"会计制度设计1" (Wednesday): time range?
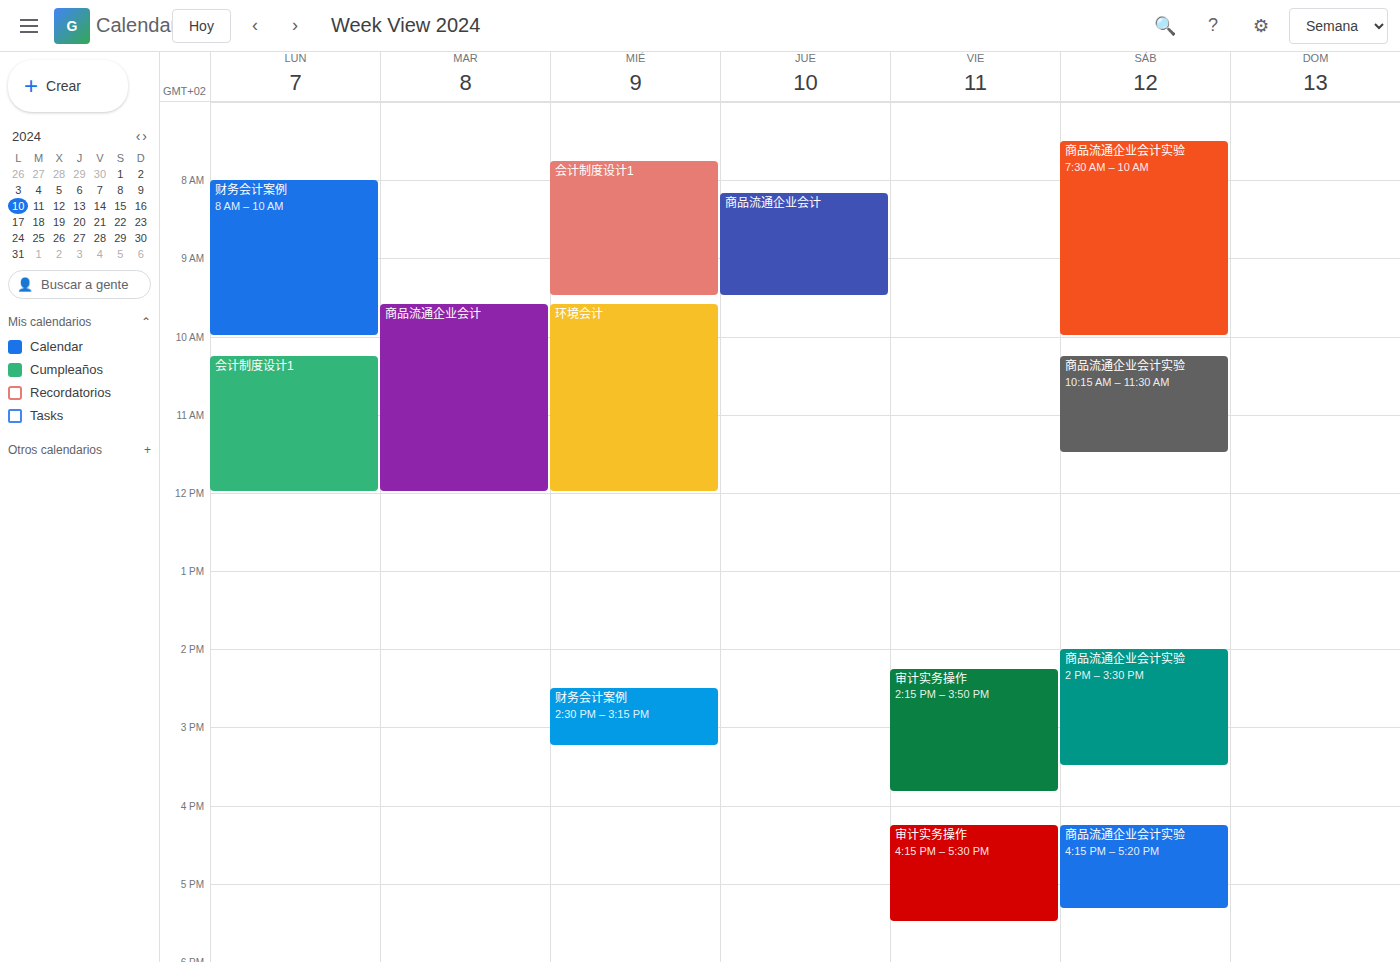
7:45 AM to 9:30 AM